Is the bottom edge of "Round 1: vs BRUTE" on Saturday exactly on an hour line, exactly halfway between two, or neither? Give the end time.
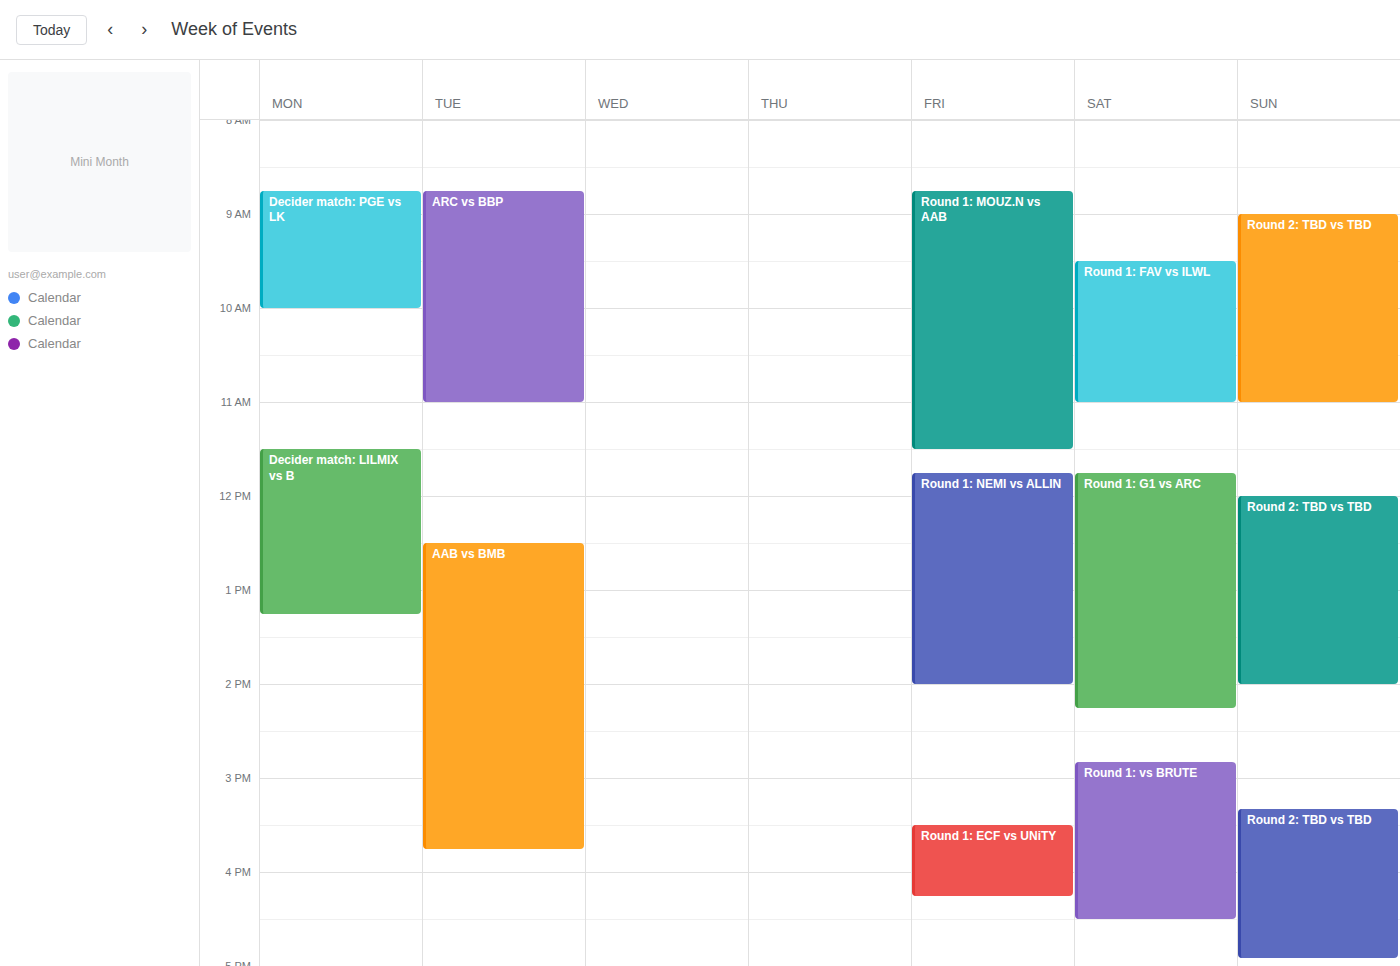
4:30 PM -- halfway between the 4 PM and 5 PM lines.